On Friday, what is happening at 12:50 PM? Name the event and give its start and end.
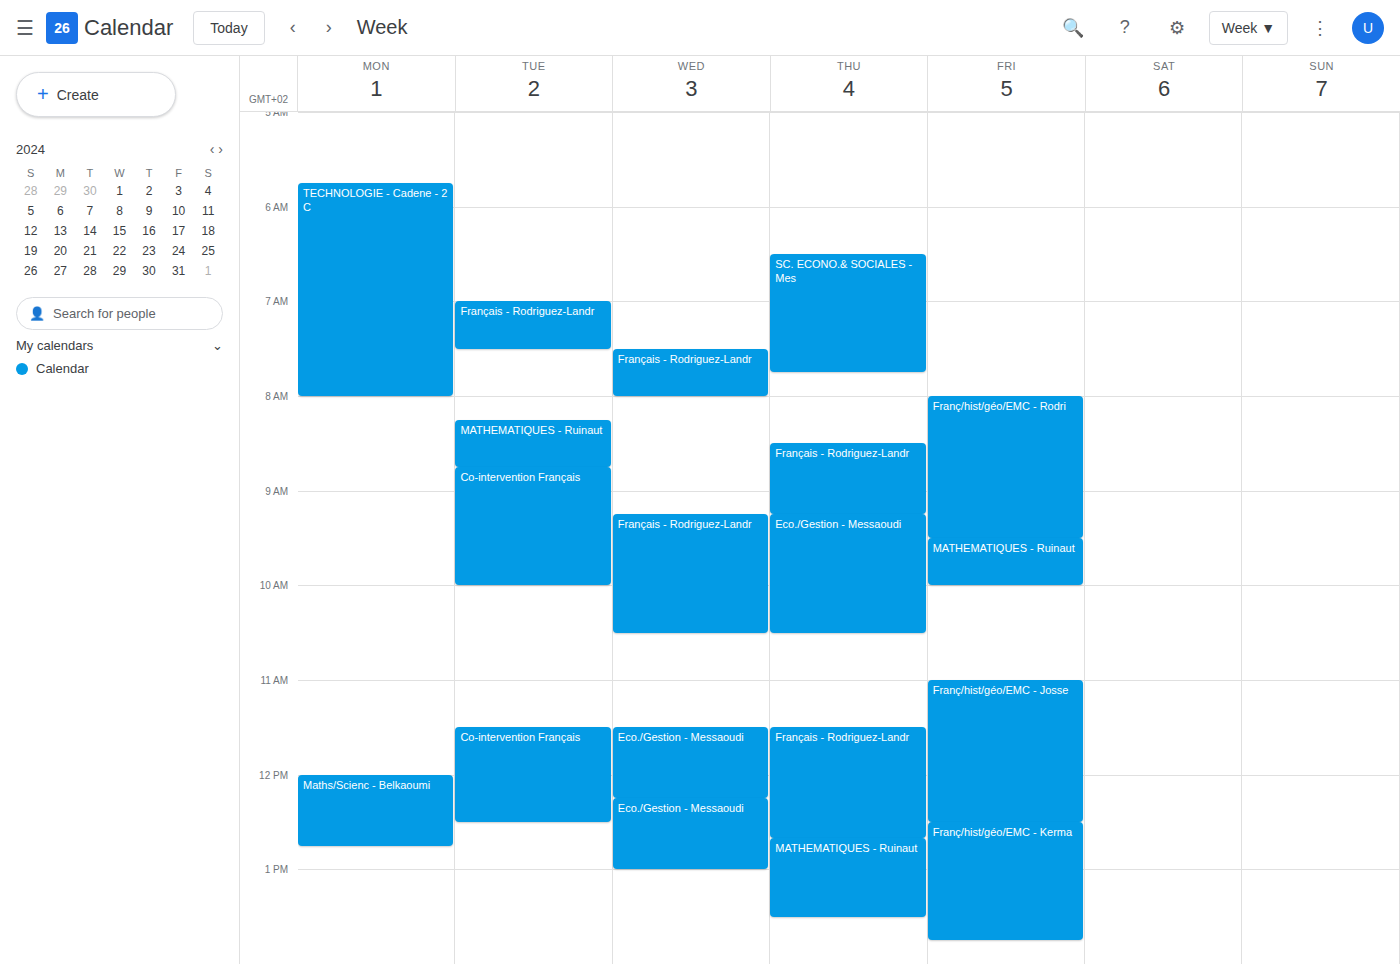
"Franç/hist/géo/EMC - Kerma", 12:30 PM to 1:45 PM